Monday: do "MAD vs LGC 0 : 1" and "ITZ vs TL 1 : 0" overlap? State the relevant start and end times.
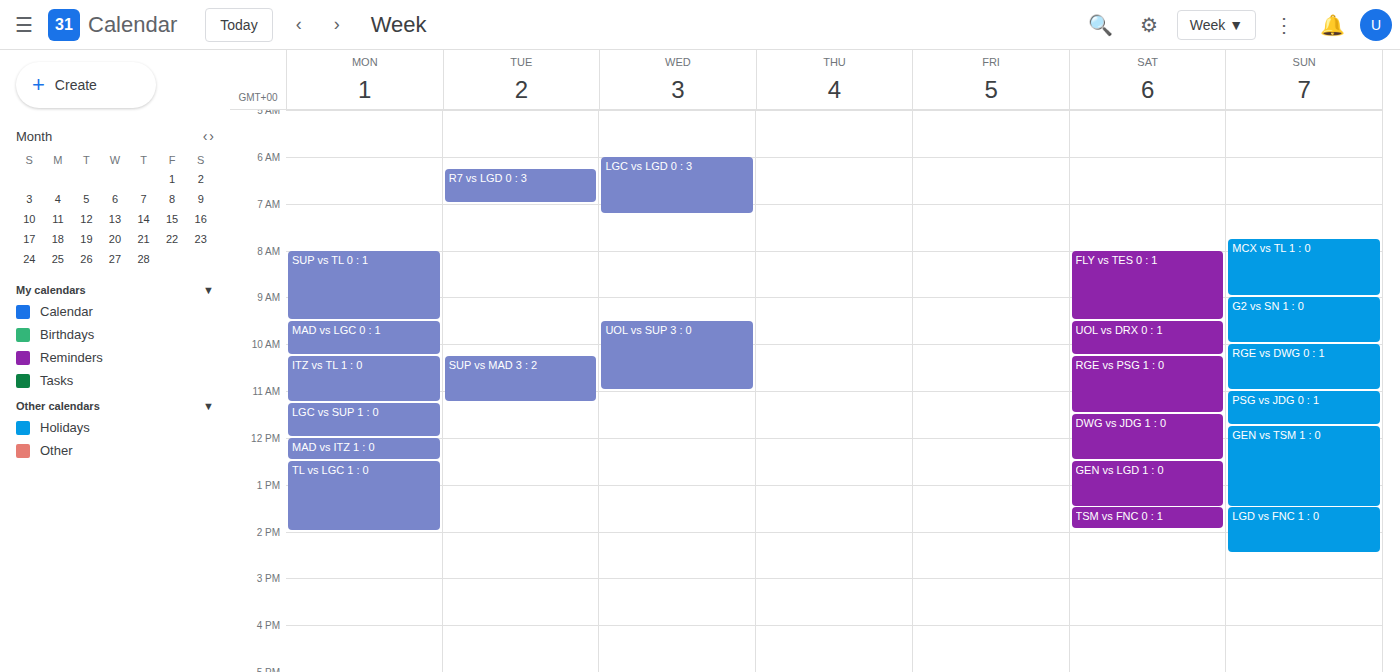
"MAD vs LGC 0 : 1" ends at 10:15 AM, exactly when "ITZ vs TL 1 : 0" starts -- they touch but do not overlap.